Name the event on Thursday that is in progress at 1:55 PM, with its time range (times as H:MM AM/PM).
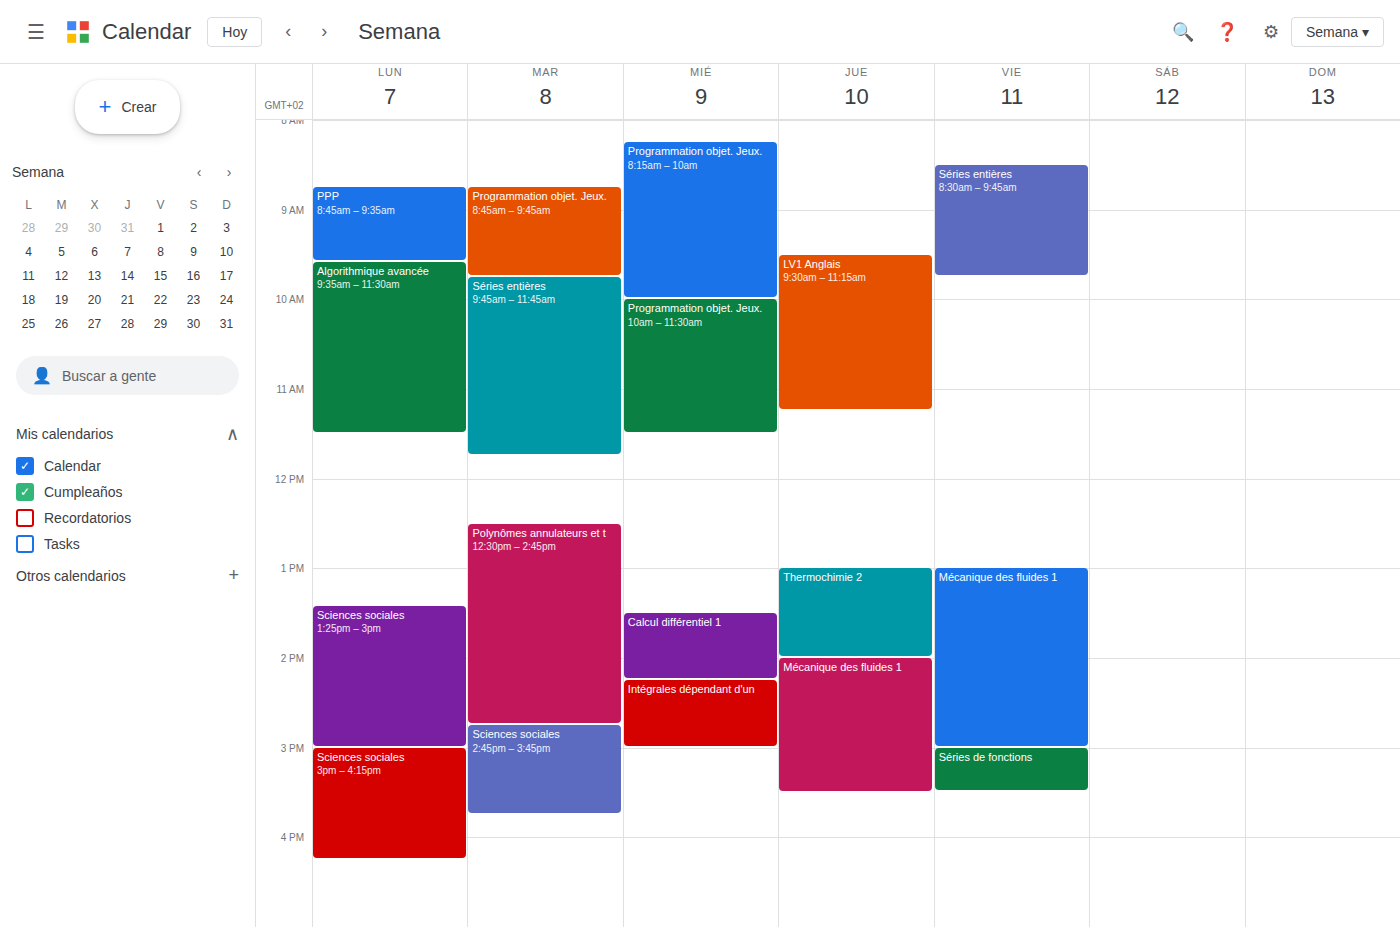
"Thermochimie 2", 1:00 PM to 2:00 PM